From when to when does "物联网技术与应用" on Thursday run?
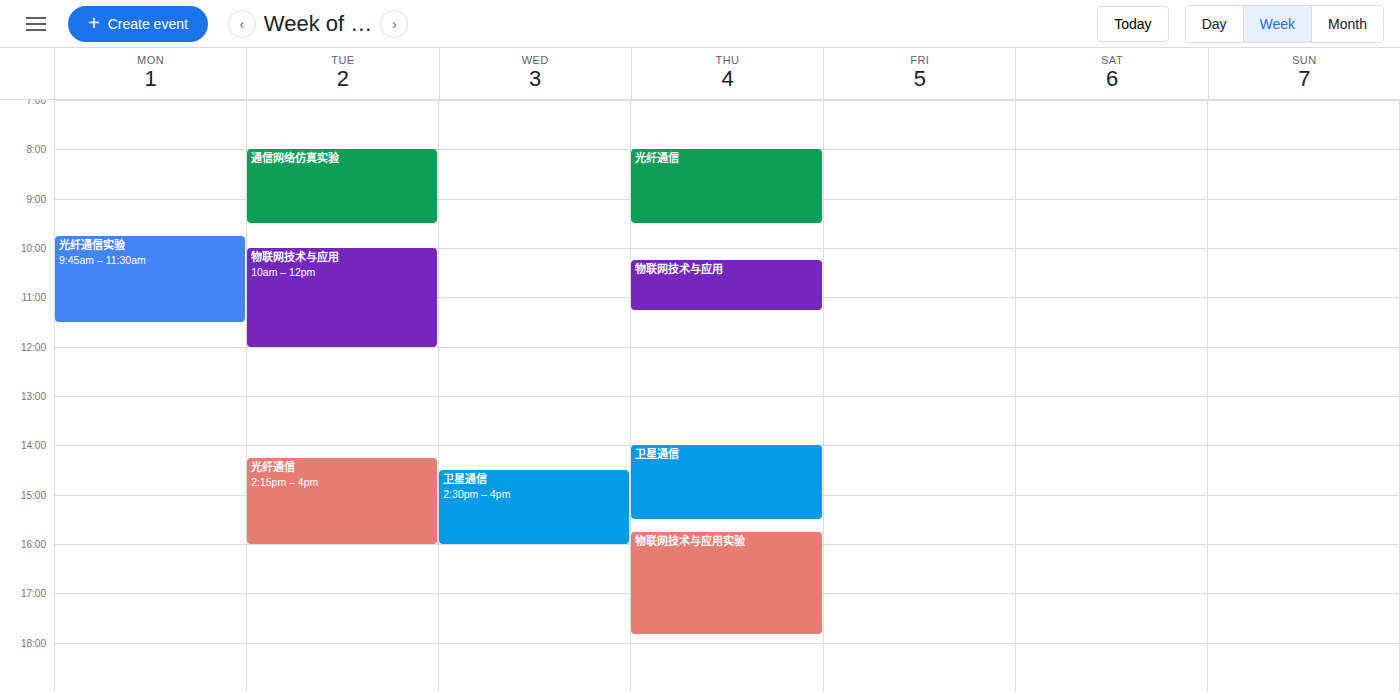
10:15 AM to 11:15 AM